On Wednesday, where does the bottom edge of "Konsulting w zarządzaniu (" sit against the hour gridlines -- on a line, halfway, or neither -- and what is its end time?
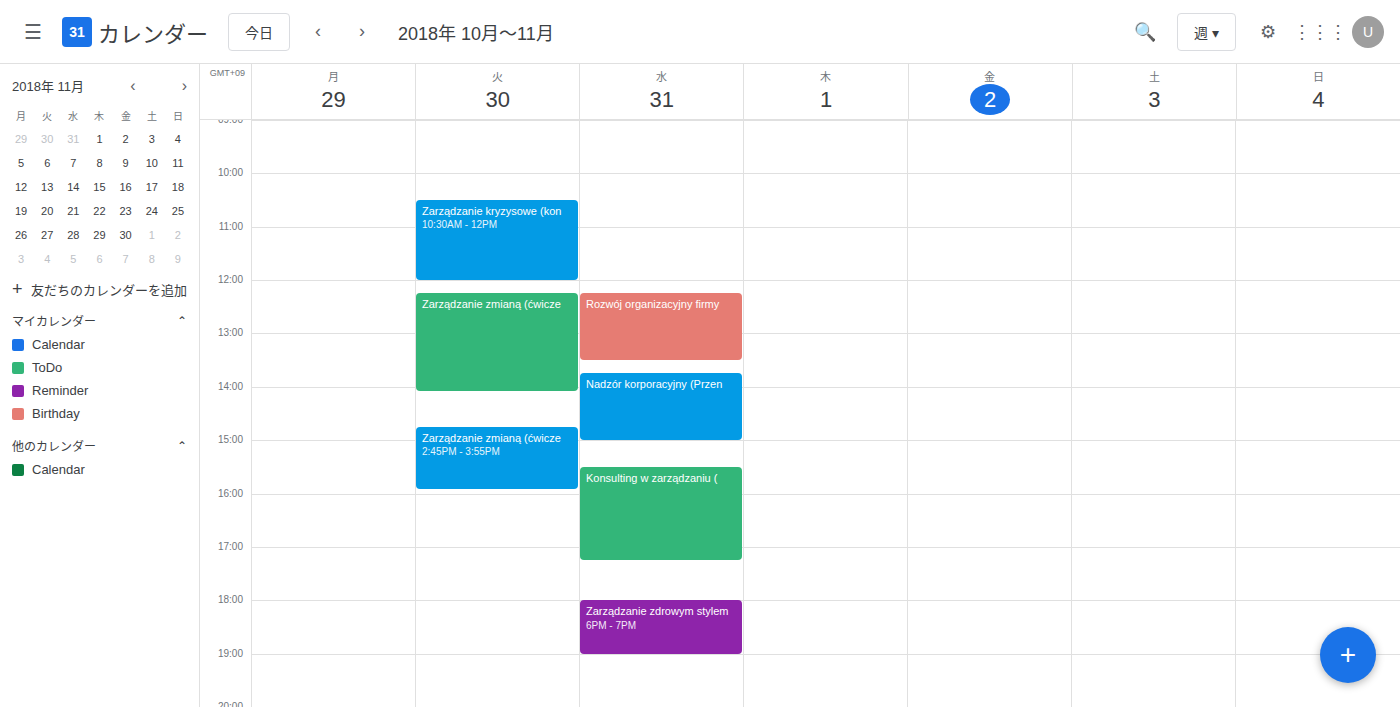
17:15 -- neither: a quarter of the way from the 17:00 line to the 18:00 line.